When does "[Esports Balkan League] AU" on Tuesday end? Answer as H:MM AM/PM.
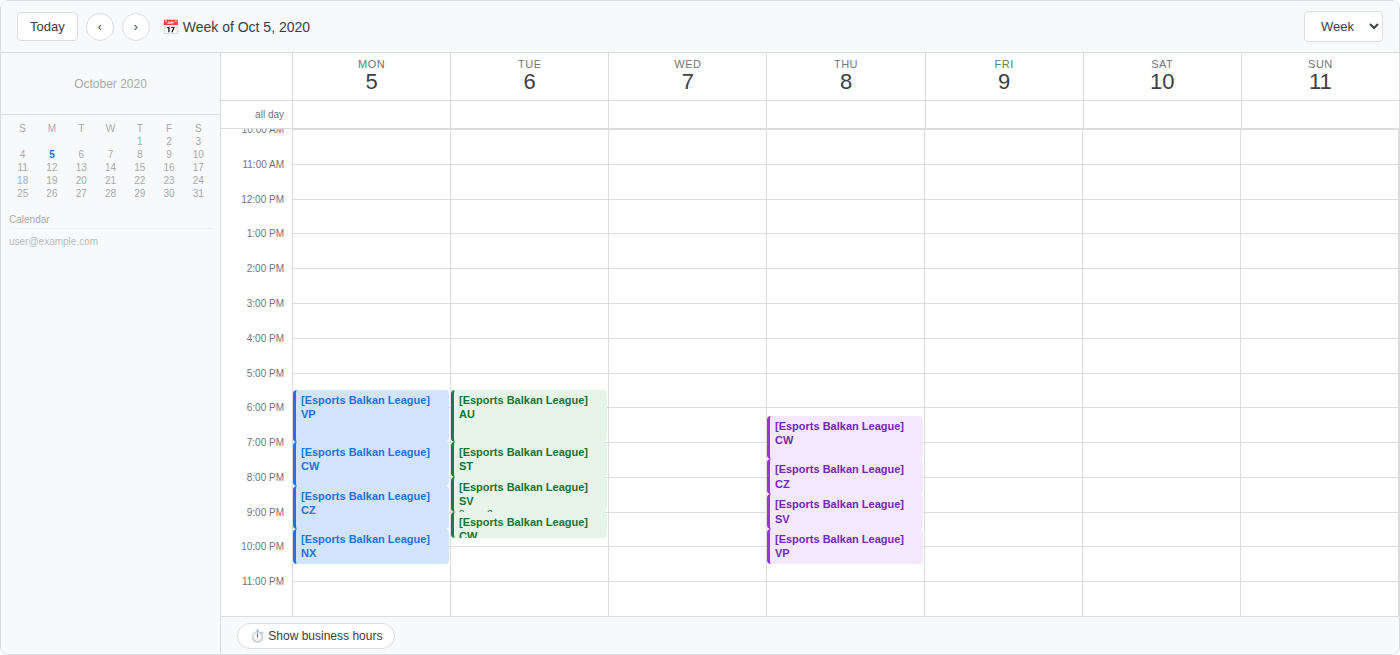
7:00 PM